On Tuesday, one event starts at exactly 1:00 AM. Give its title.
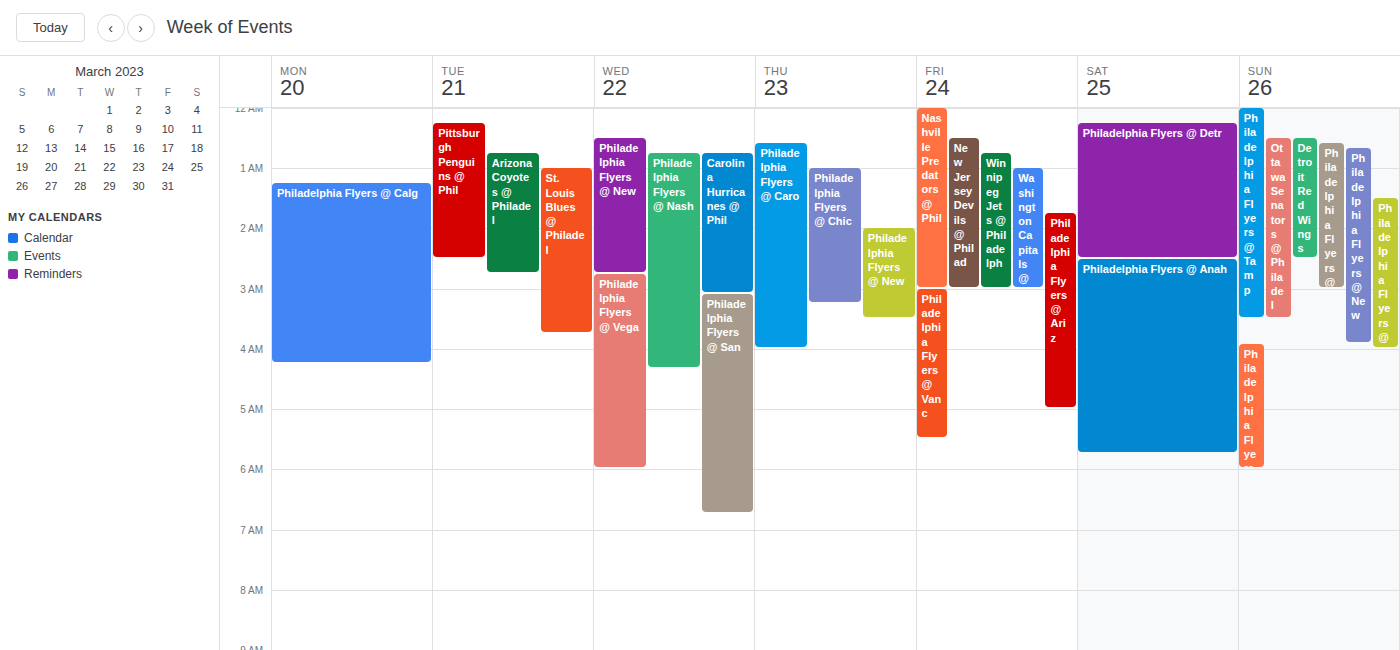
"St. Louis Blues @ Philadel"